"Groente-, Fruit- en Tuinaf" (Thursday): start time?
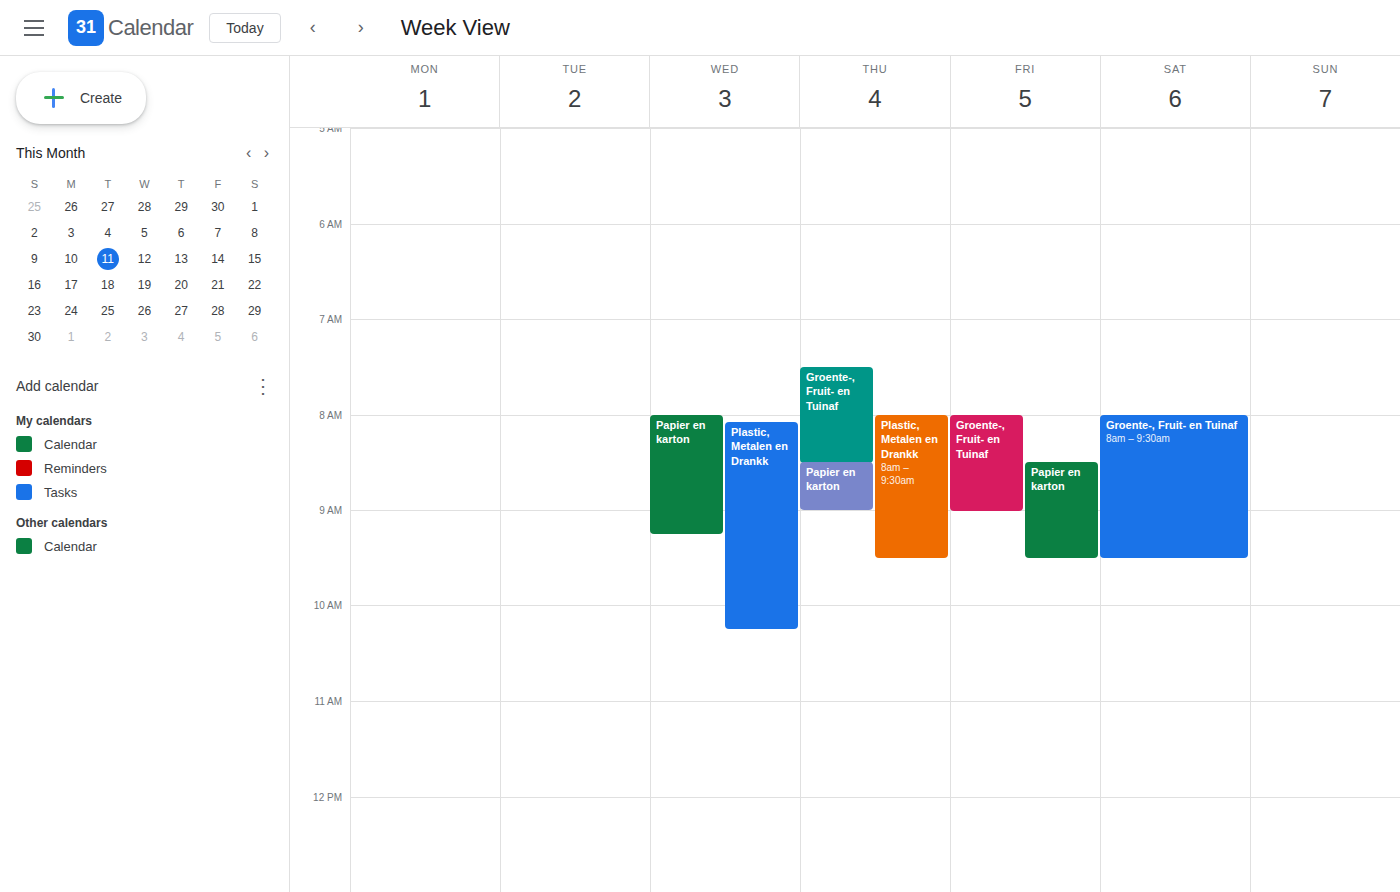
7:30 AM